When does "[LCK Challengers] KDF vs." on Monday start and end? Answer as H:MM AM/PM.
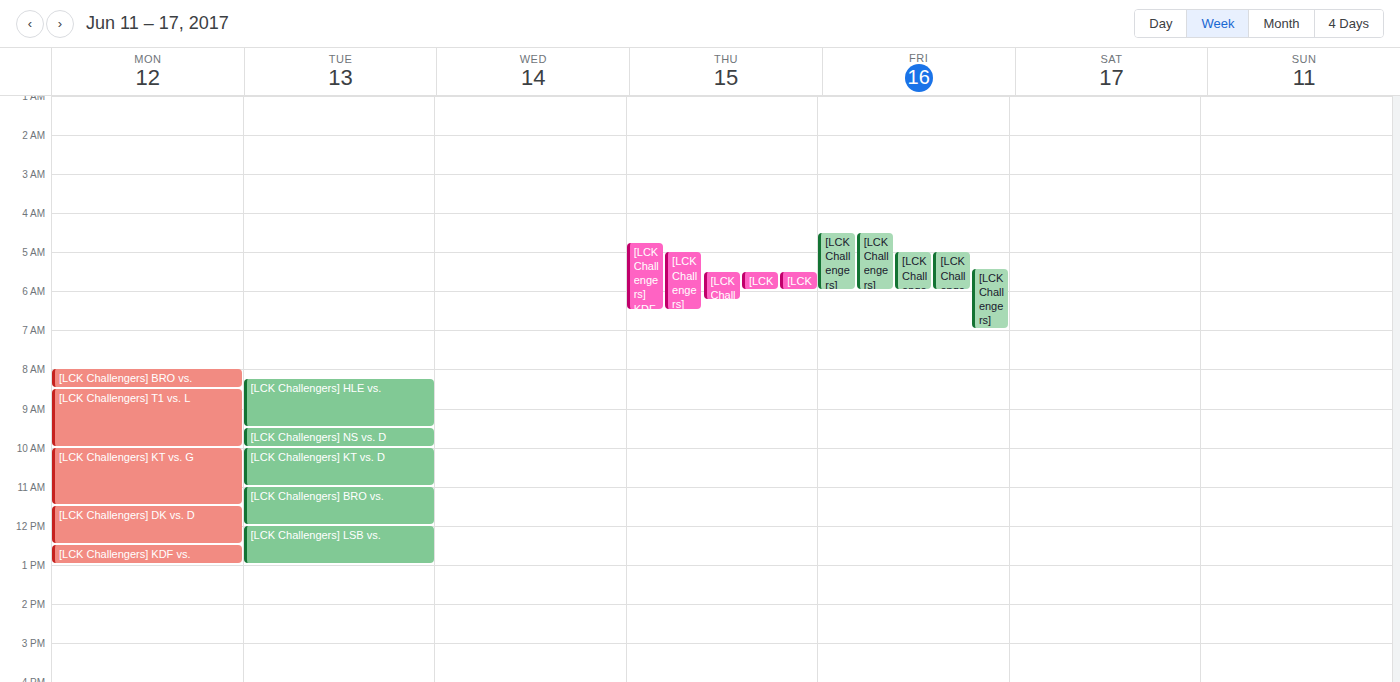
12:30 PM to 1:00 PM